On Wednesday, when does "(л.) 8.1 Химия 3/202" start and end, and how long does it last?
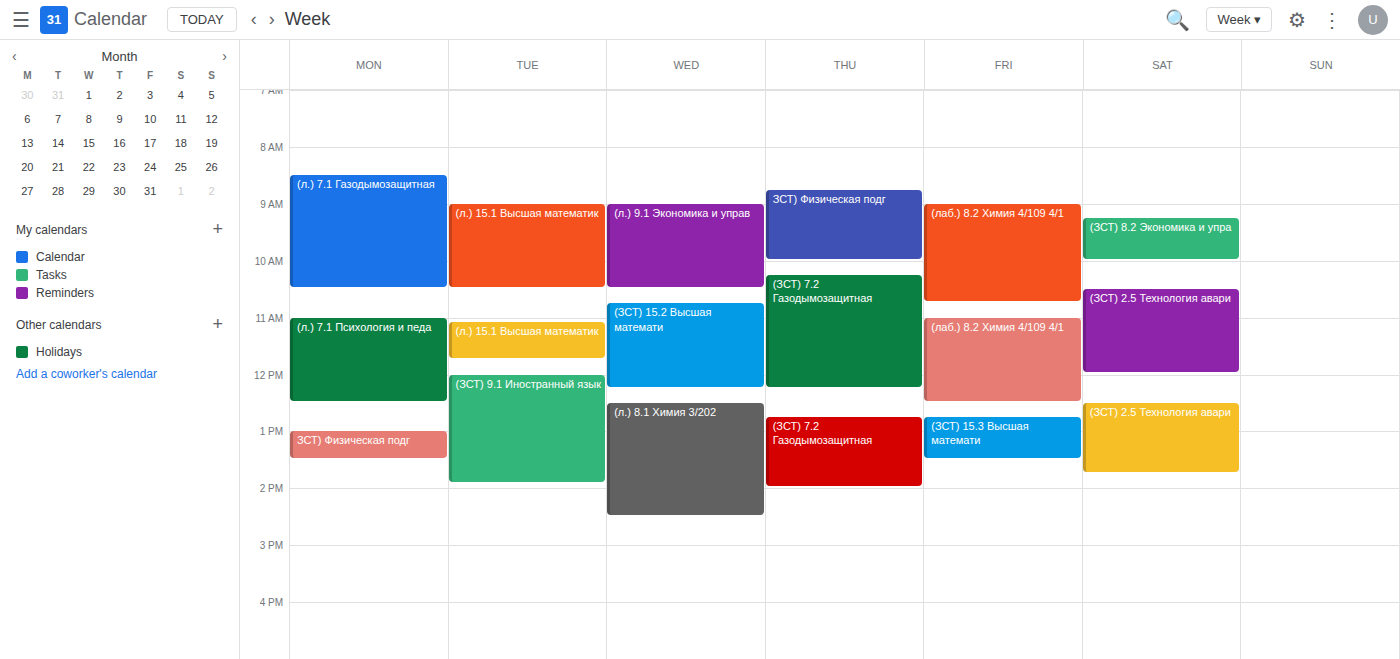
12:30 PM to 2:30 PM, 2 hours